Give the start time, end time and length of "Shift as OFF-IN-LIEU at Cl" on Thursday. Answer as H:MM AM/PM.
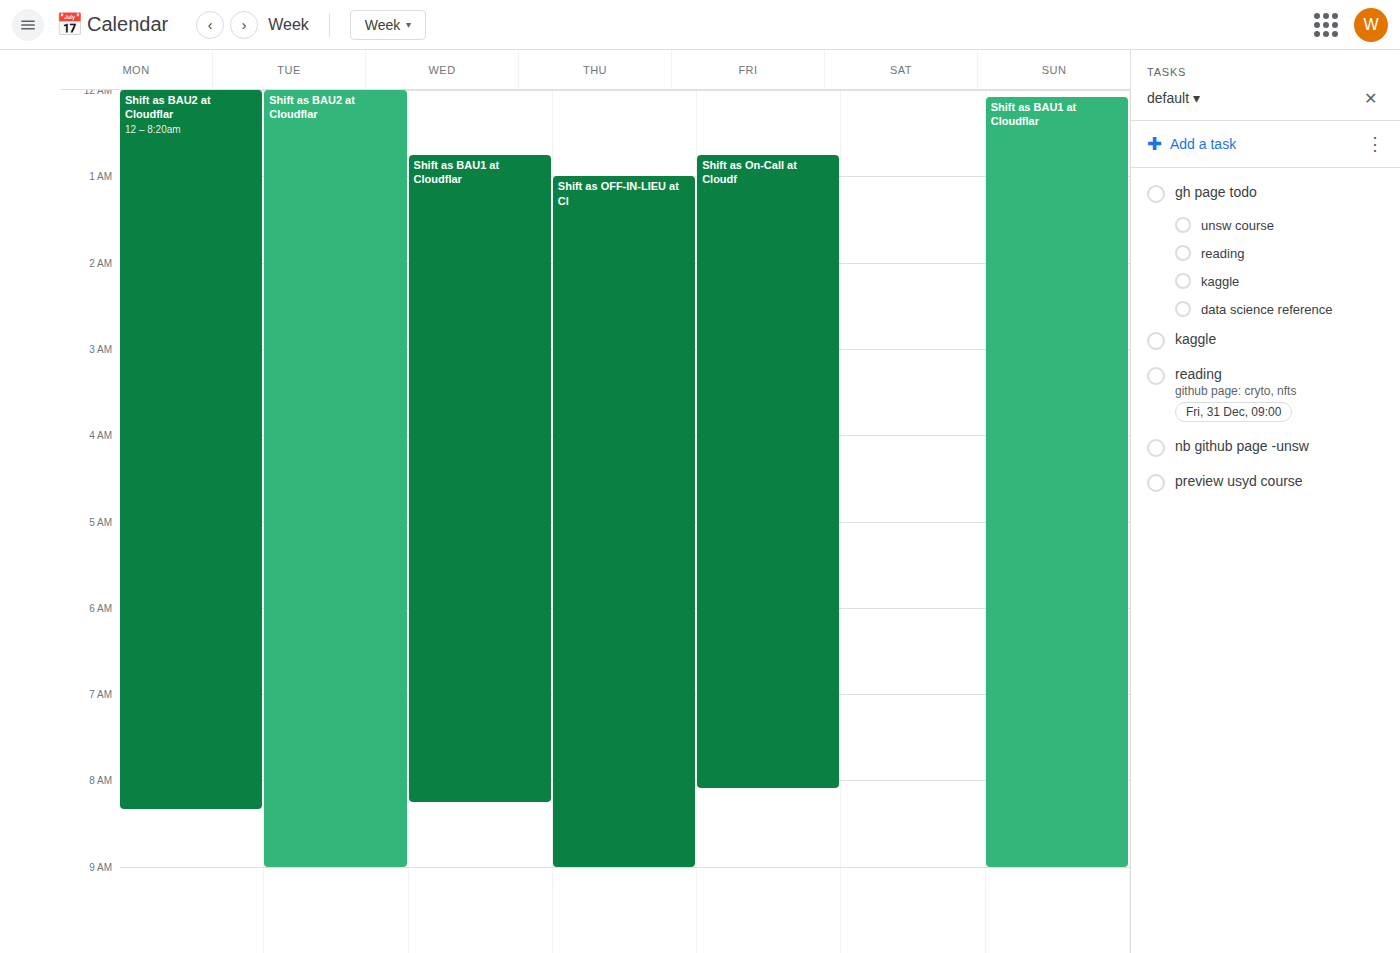
1:00 AM to 9:00 AM, 8 hours